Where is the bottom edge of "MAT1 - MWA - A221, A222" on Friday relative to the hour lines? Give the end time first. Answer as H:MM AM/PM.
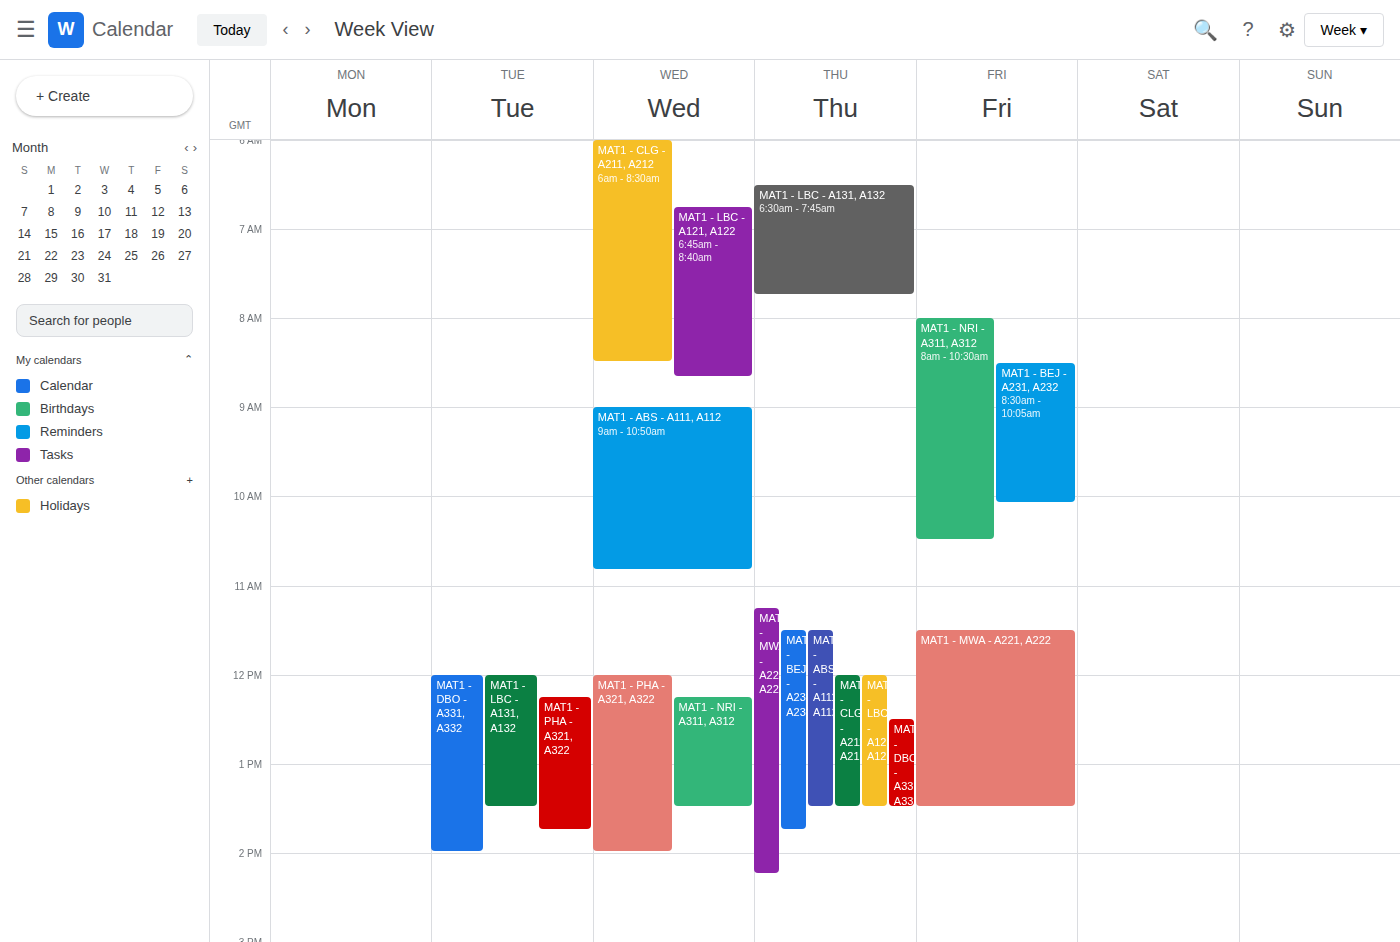
1:30 PM -- halfway between the 1 PM and 2 PM lines.